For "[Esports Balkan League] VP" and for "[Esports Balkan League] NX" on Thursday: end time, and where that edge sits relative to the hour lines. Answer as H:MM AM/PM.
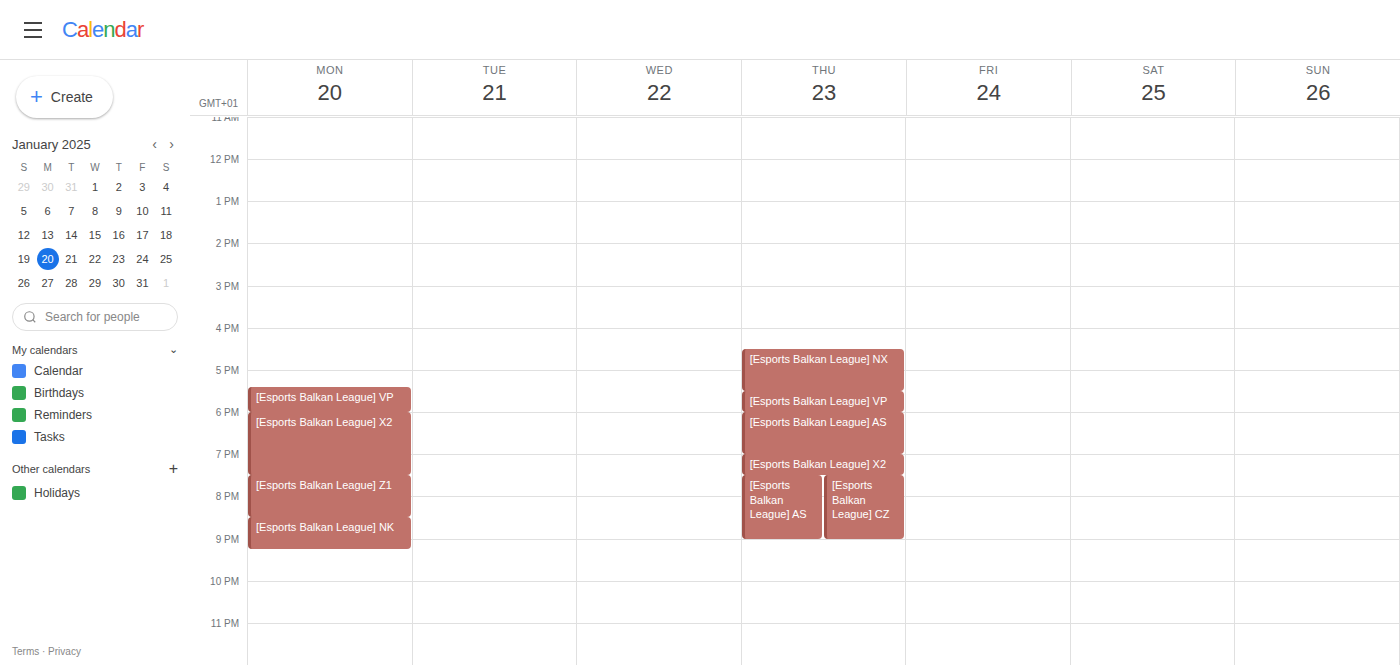
"[Esports Balkan League] VP": 6:00 PM, exactly on the 6 PM line. "[Esports Balkan League] NX": 5:30 PM, halfway between the 5 PM and 6 PM lines.